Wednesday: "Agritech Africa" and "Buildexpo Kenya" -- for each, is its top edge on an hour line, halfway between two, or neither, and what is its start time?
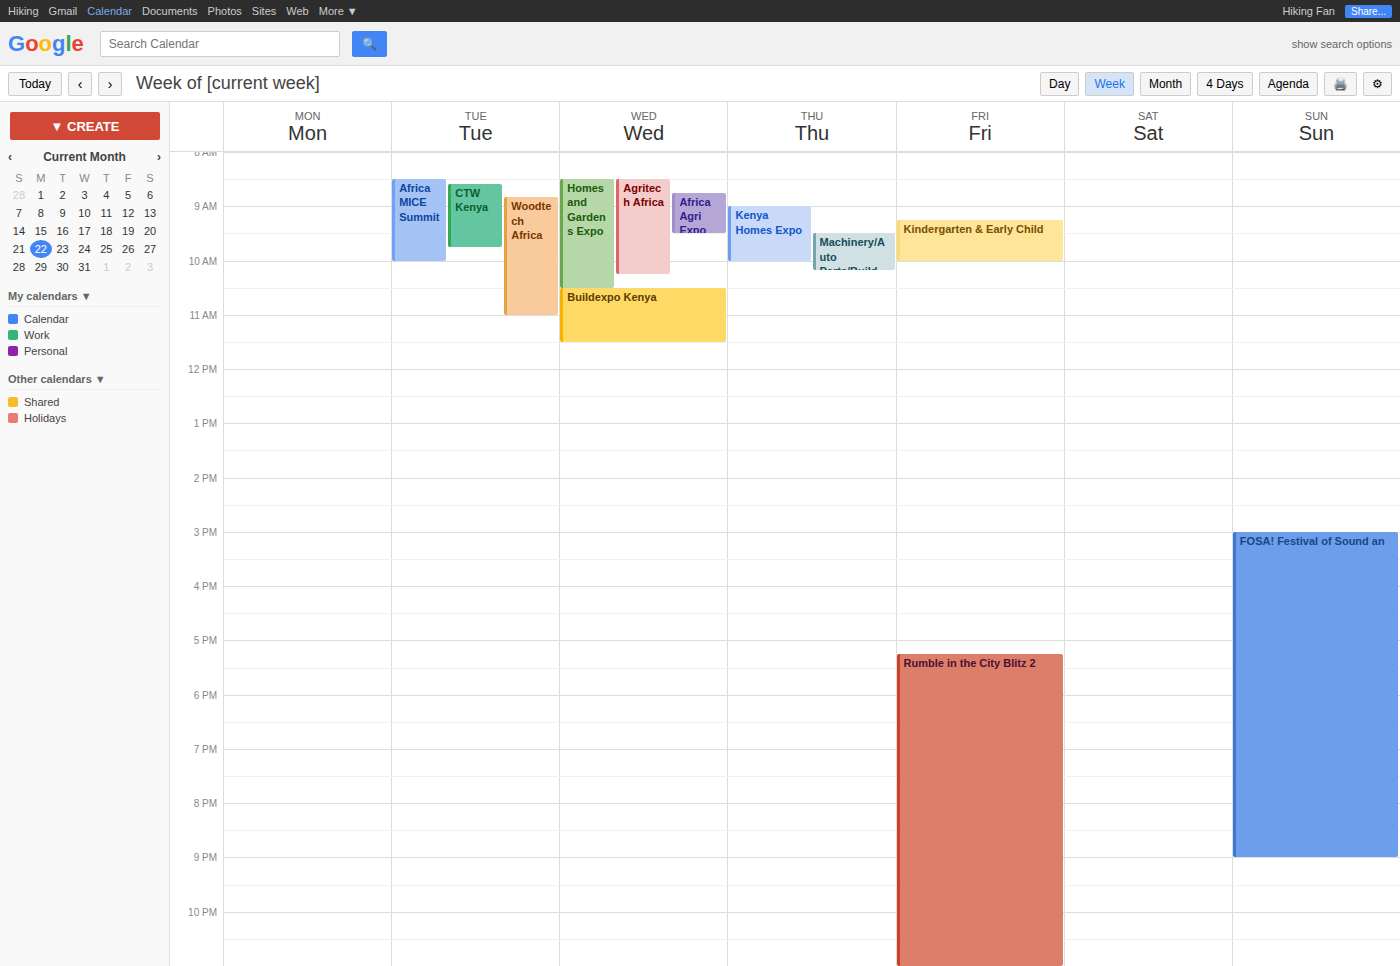
"Agritech Africa": 8:30 AM, halfway between the 8 AM and 9 AM lines. "Buildexpo Kenya": 10:30 AM, halfway between the 10 AM and 11 AM lines.